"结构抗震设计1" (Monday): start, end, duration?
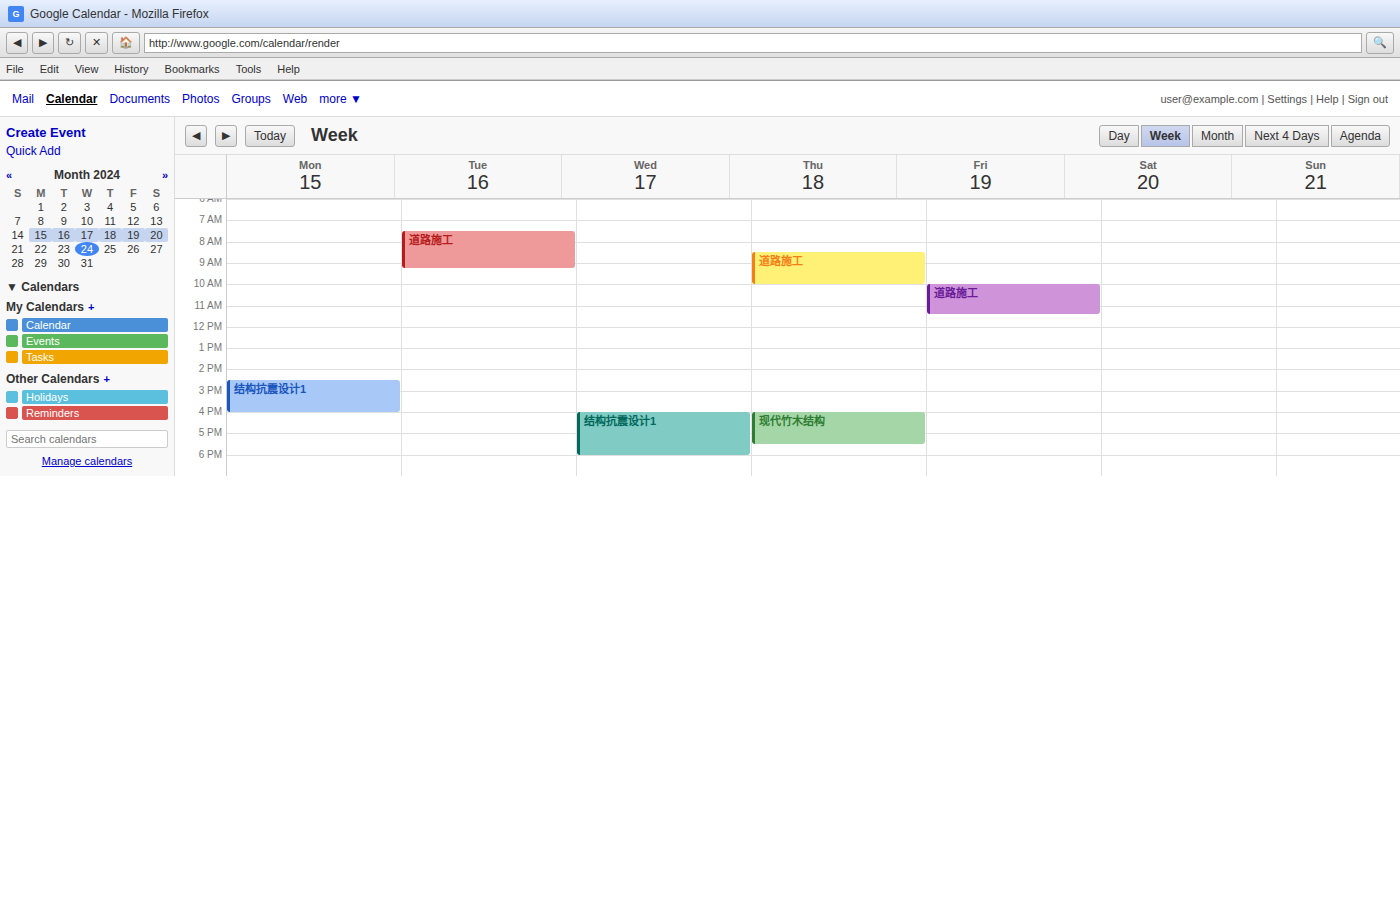
2:30 PM to 4:00 PM, 1 hour 30 minutes